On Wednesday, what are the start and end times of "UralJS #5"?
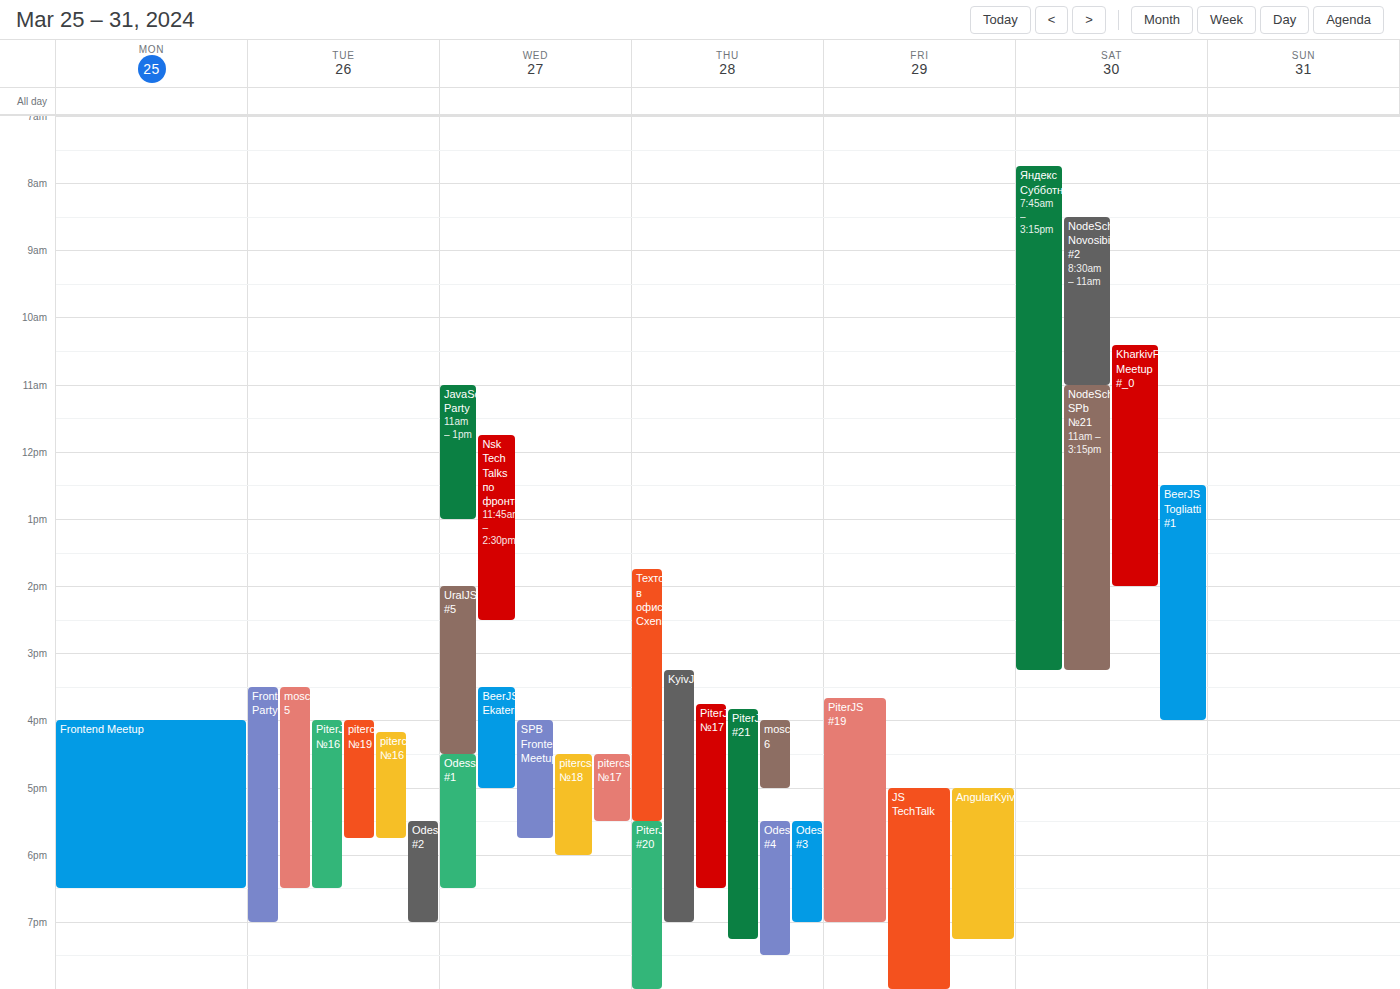
14:00 to 16:30